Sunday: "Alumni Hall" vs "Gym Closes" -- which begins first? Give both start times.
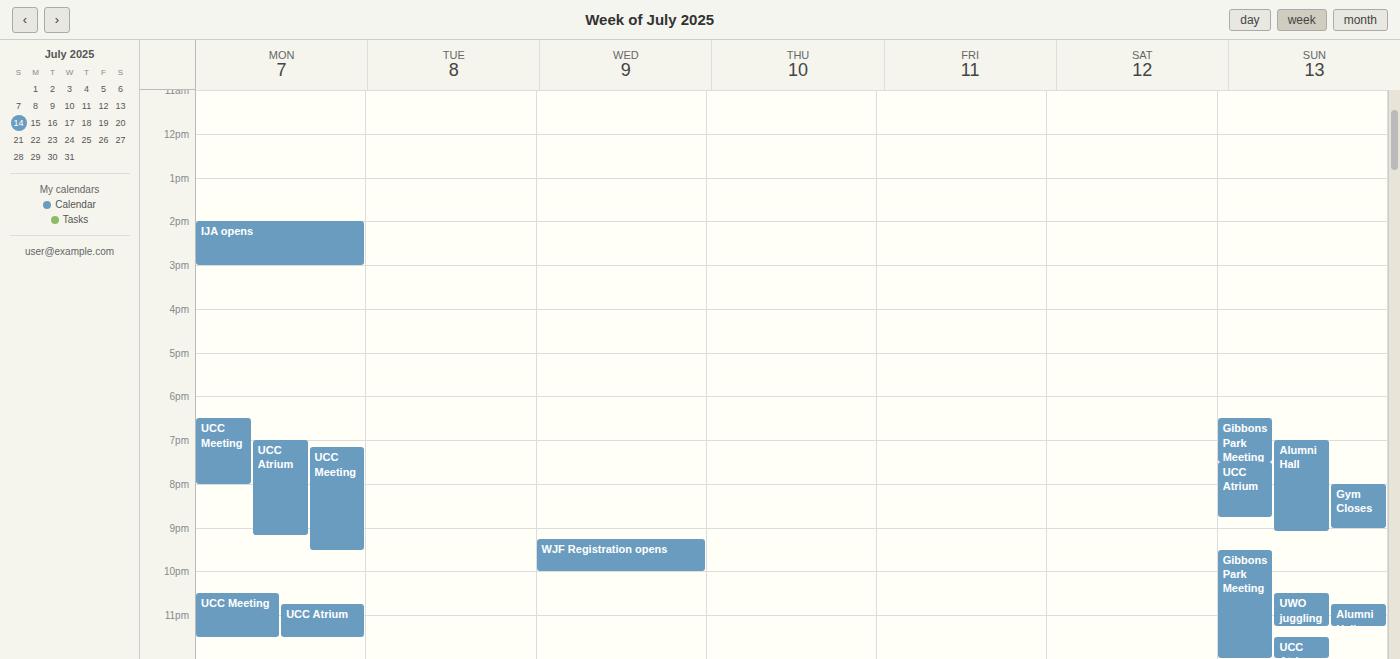
"Alumni Hall" 7:00 PM; "Gym Closes" 8:00 PM.